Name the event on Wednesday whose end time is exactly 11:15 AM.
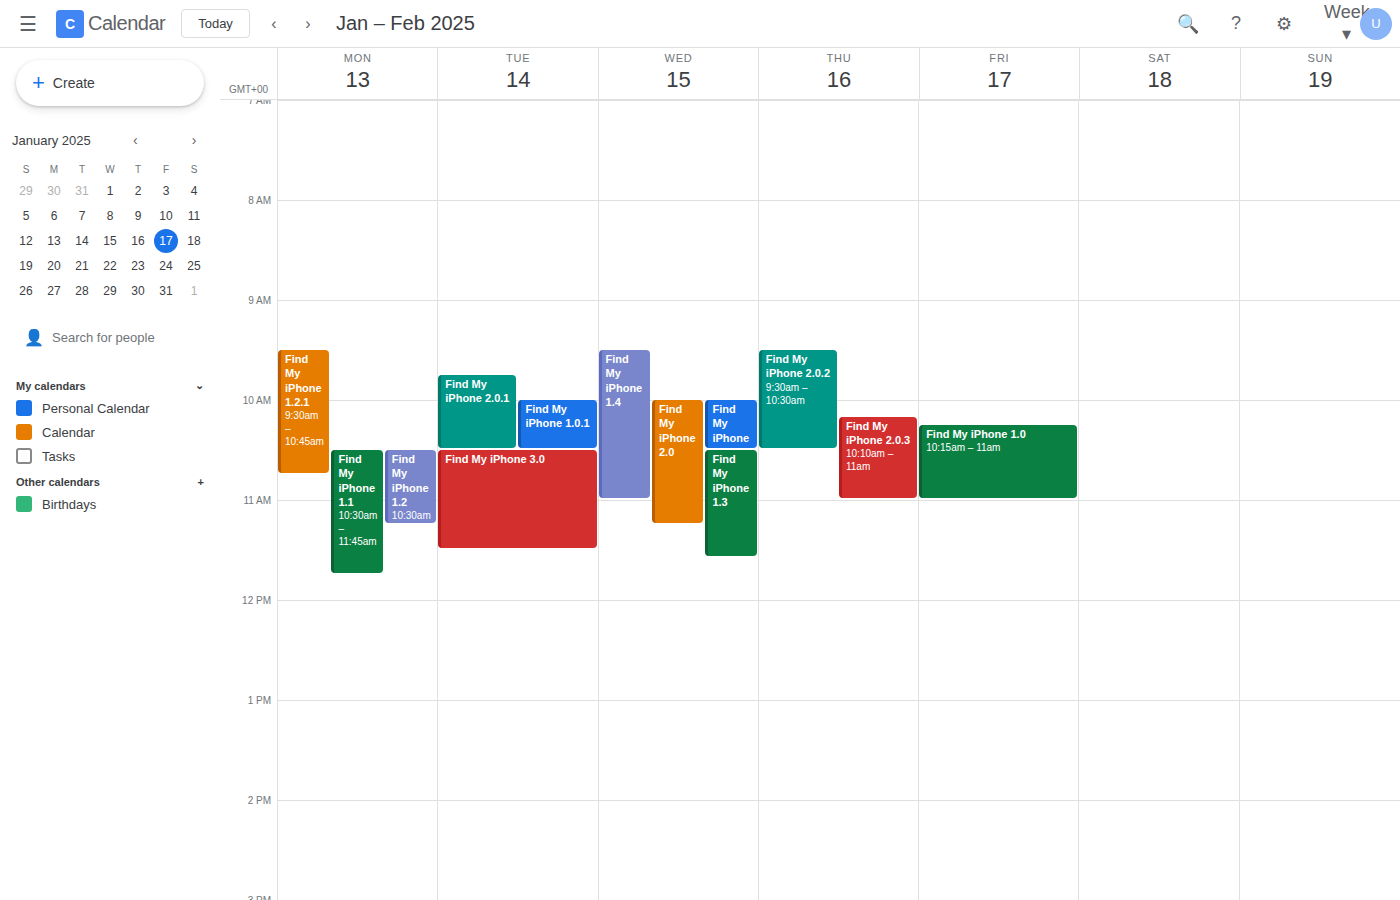
"Find My iPhone 2.0"